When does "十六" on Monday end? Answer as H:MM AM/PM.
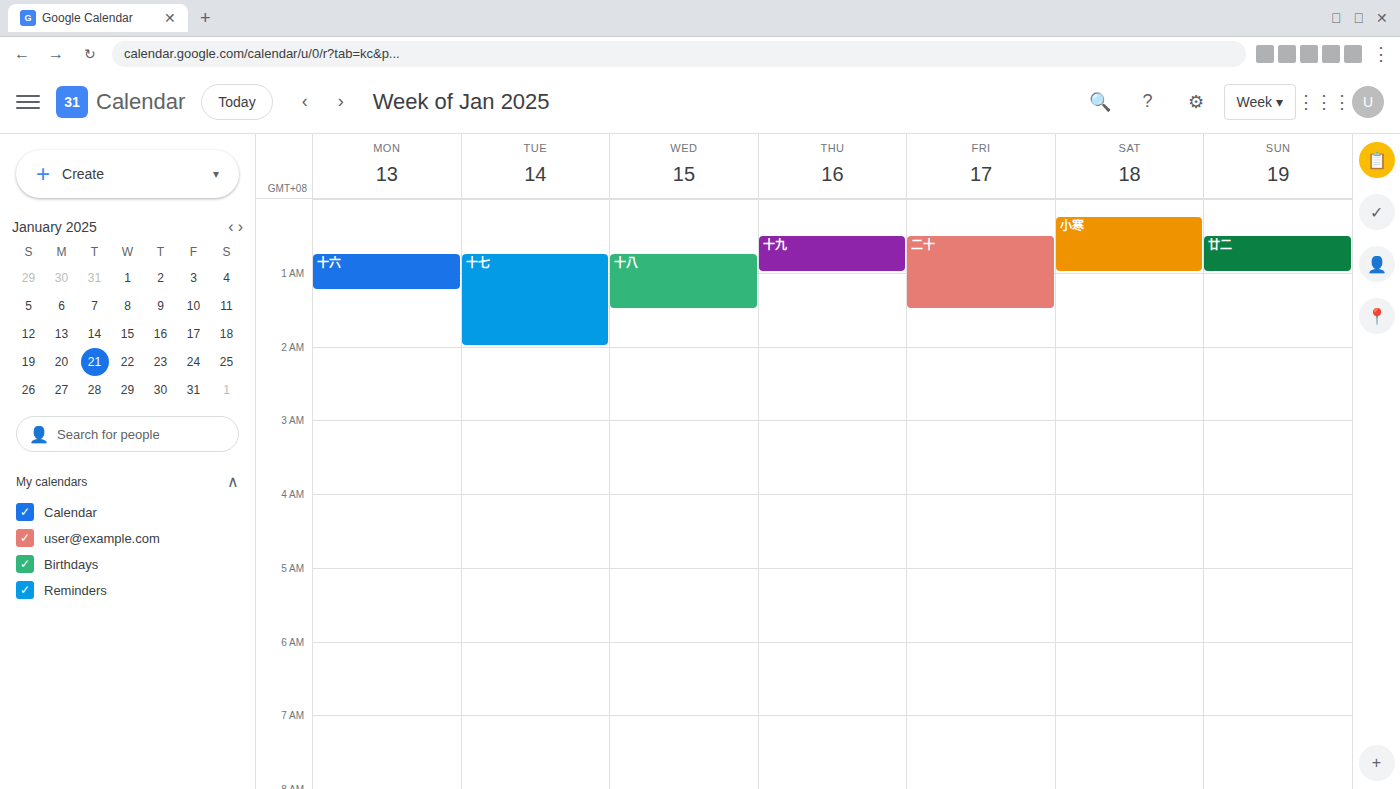
1:15 AM